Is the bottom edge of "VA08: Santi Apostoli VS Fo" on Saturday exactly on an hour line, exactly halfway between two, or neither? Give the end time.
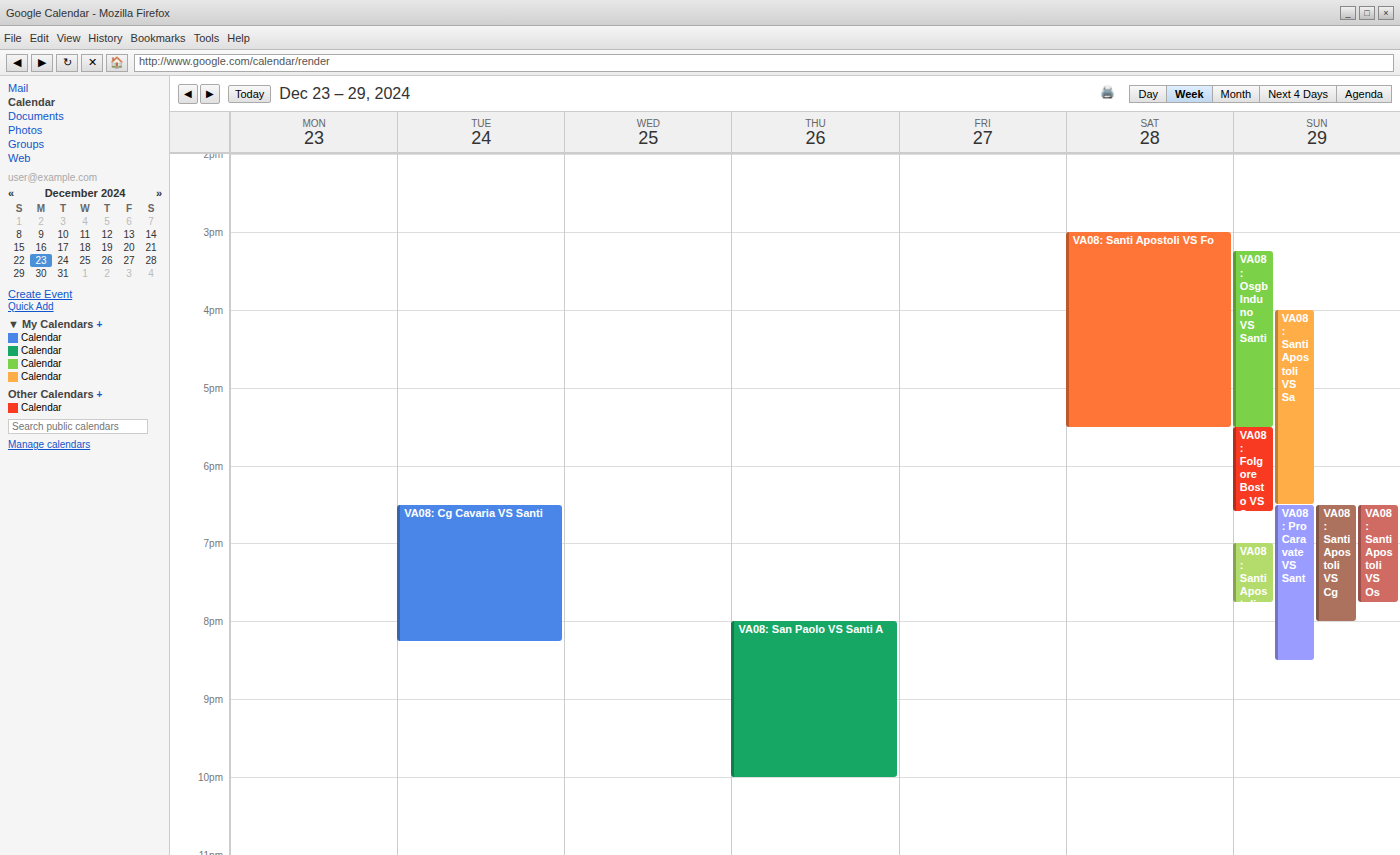
5:30 PM -- halfway between the 5 PM and 6 PM lines.